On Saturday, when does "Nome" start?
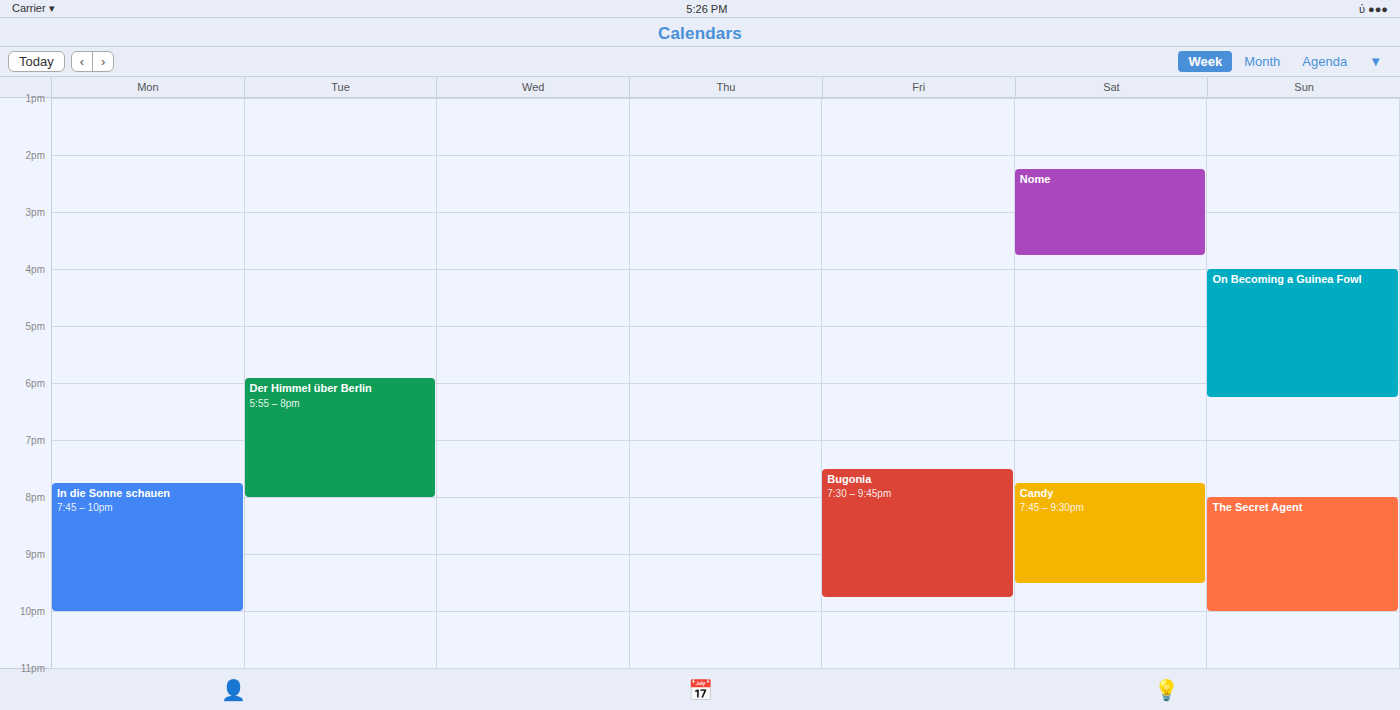
2:15 PM